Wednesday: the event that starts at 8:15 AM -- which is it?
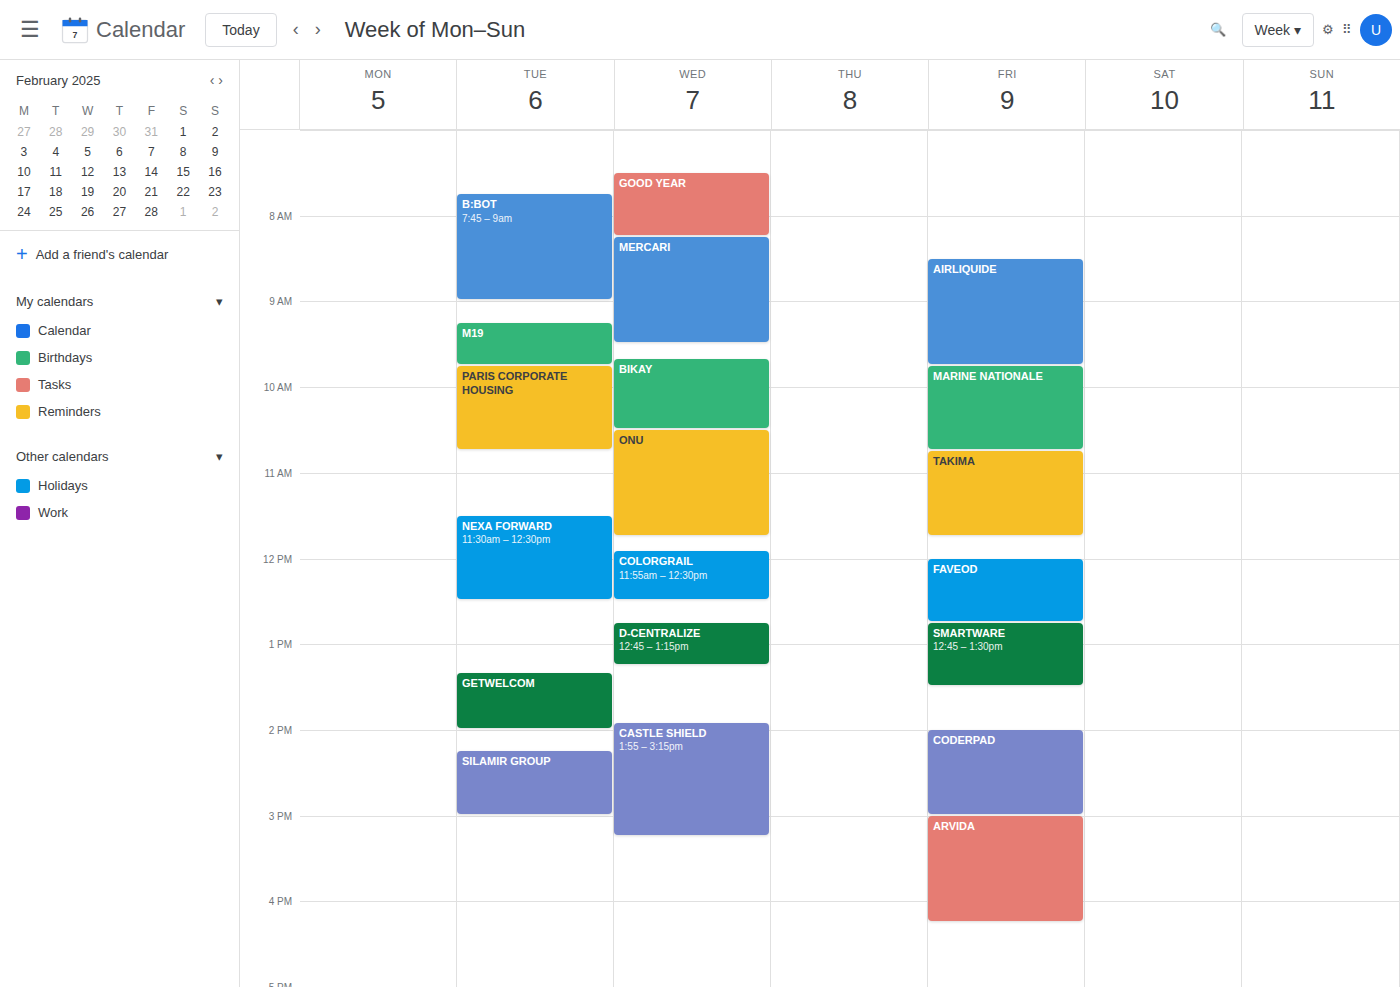
"MERCARI"